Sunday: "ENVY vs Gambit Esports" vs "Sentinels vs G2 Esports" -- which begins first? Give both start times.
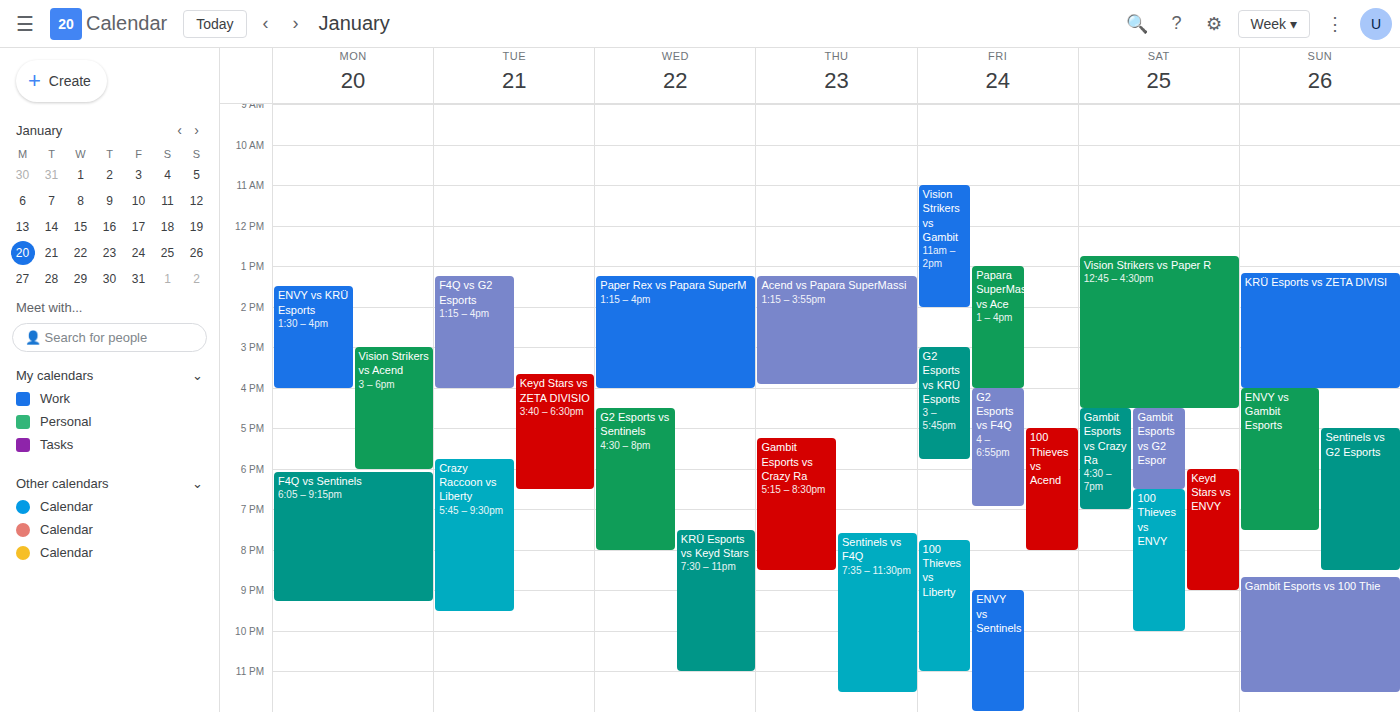
"ENVY vs Gambit Esports" 16:00; "Sentinels vs G2 Esports" 17:00.